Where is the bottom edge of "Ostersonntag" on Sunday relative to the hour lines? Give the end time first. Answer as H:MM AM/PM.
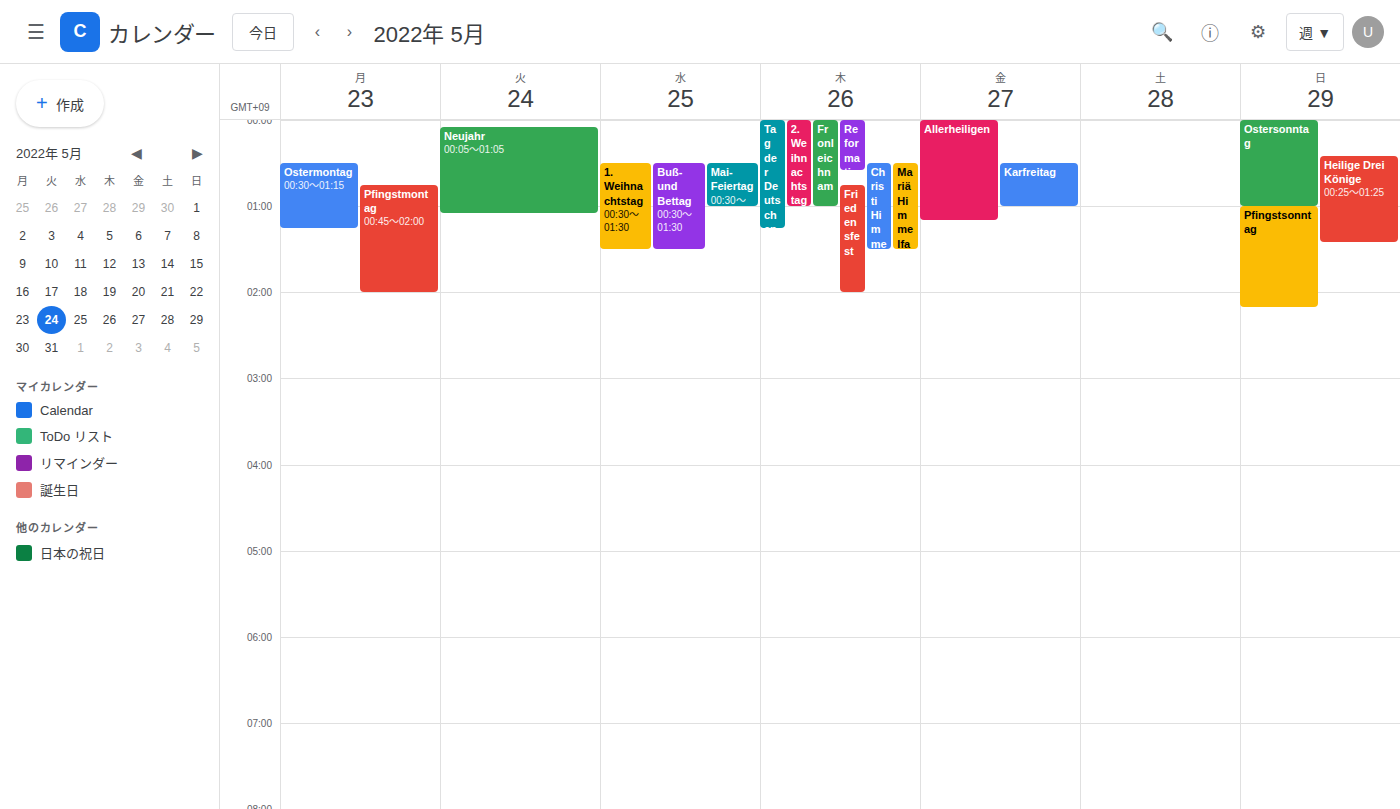
1:00 AM -- exactly on the 1 AM line.